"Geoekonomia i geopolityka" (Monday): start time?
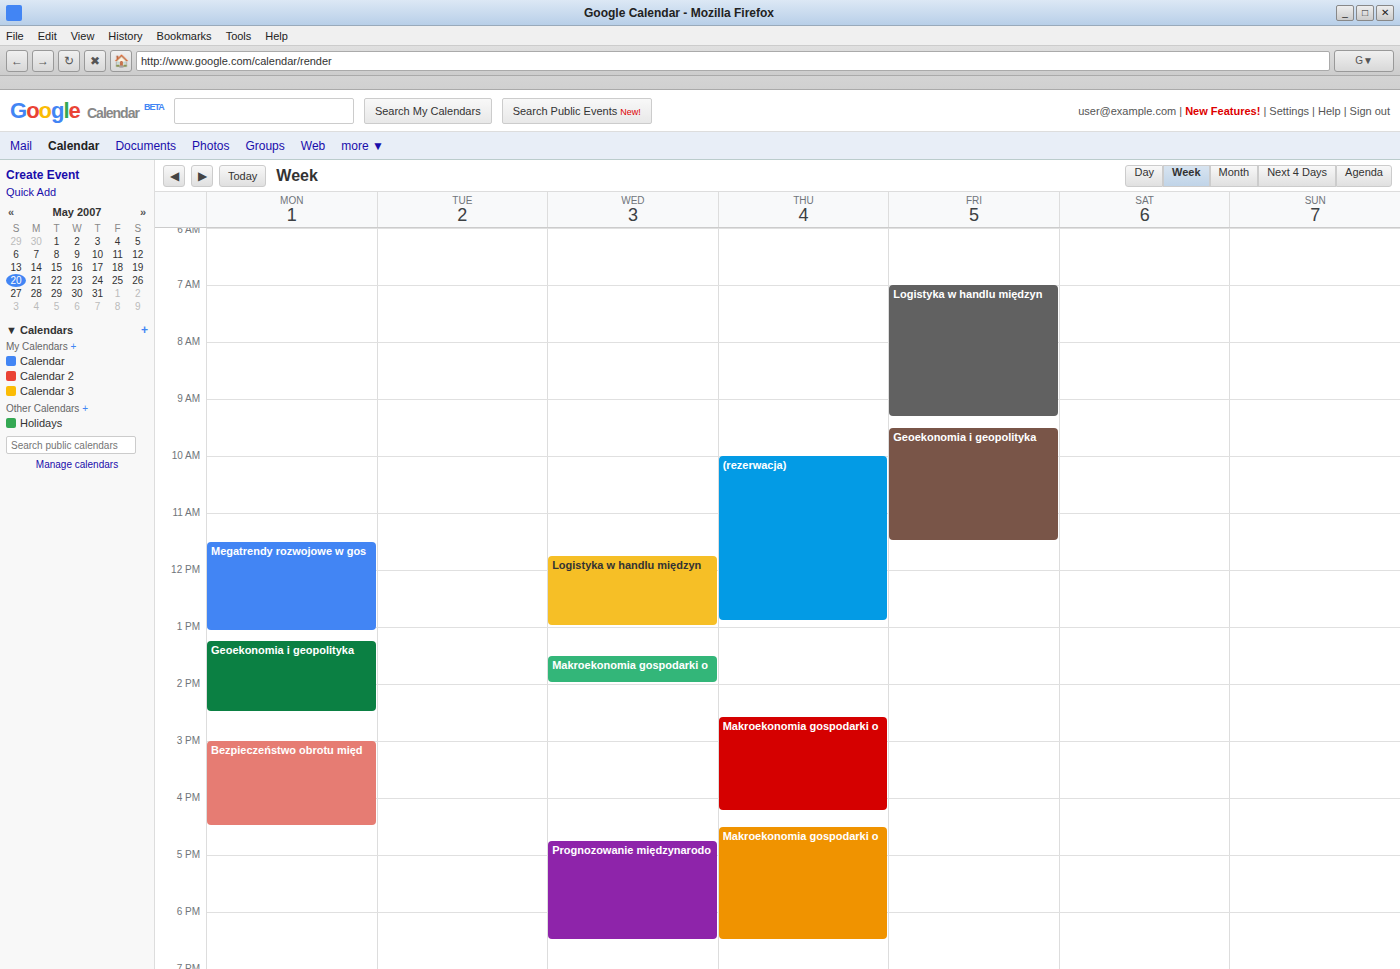
1:15 PM